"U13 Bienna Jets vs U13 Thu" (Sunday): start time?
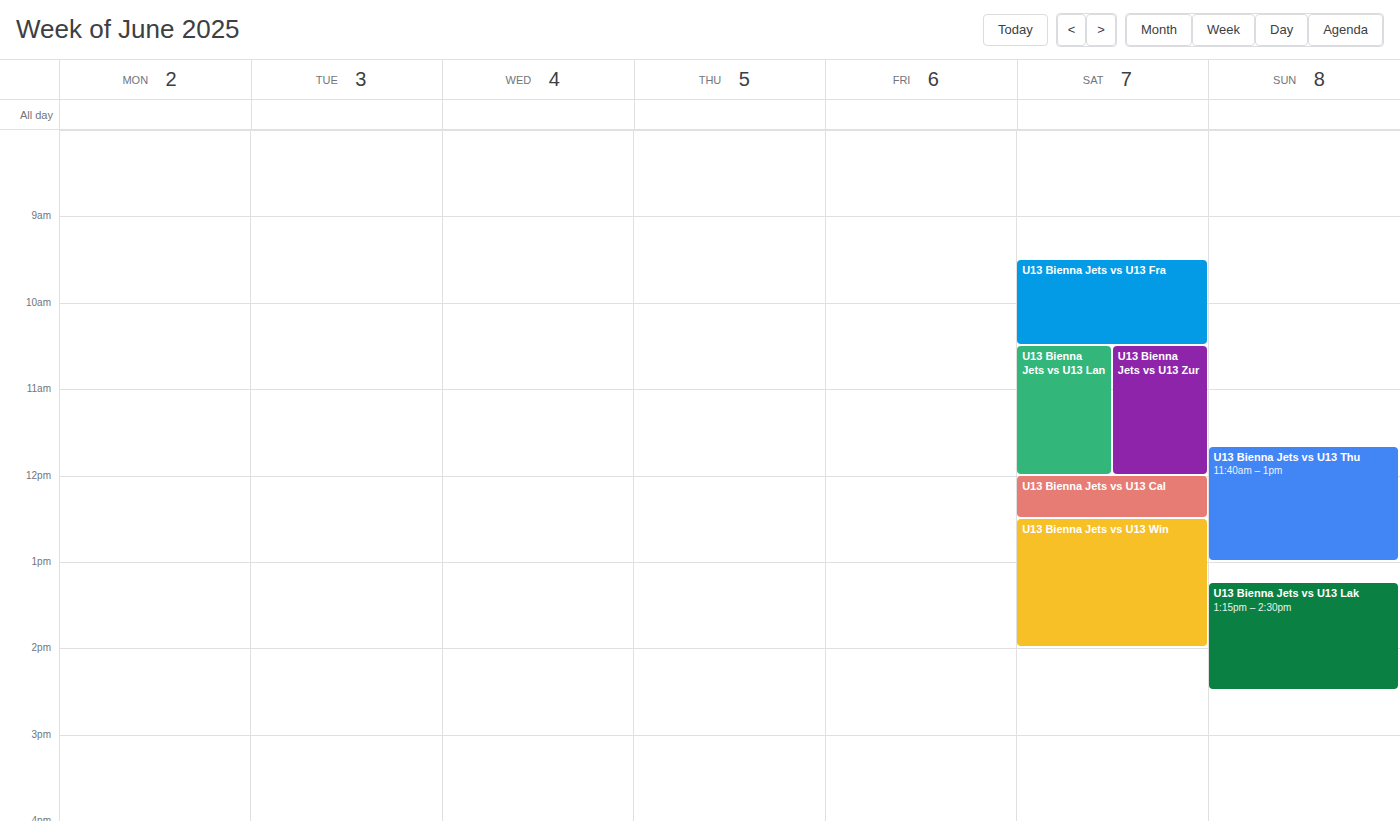
11:40